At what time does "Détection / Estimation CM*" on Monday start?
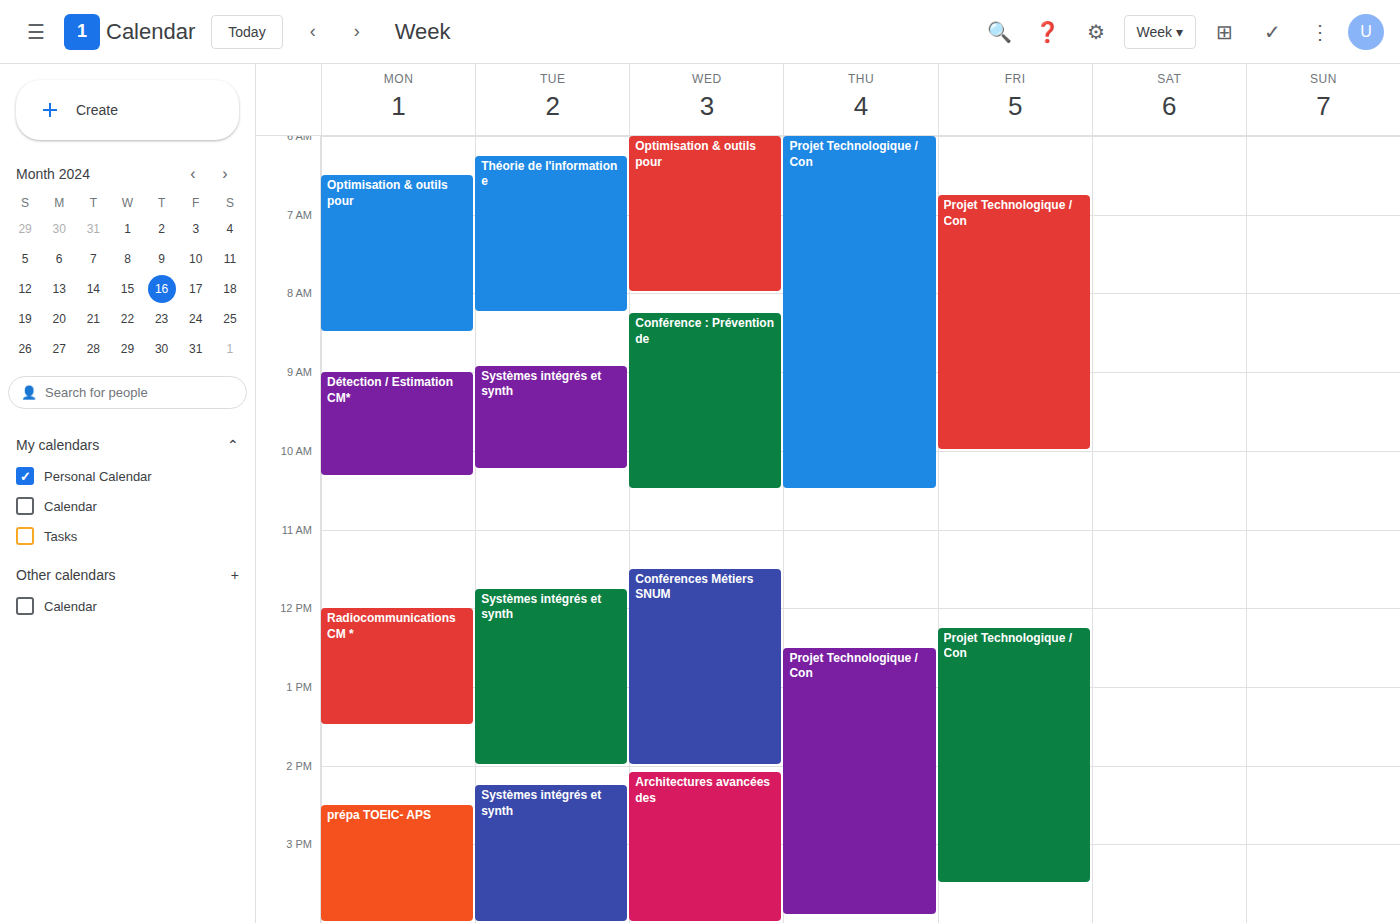
9:00 AM